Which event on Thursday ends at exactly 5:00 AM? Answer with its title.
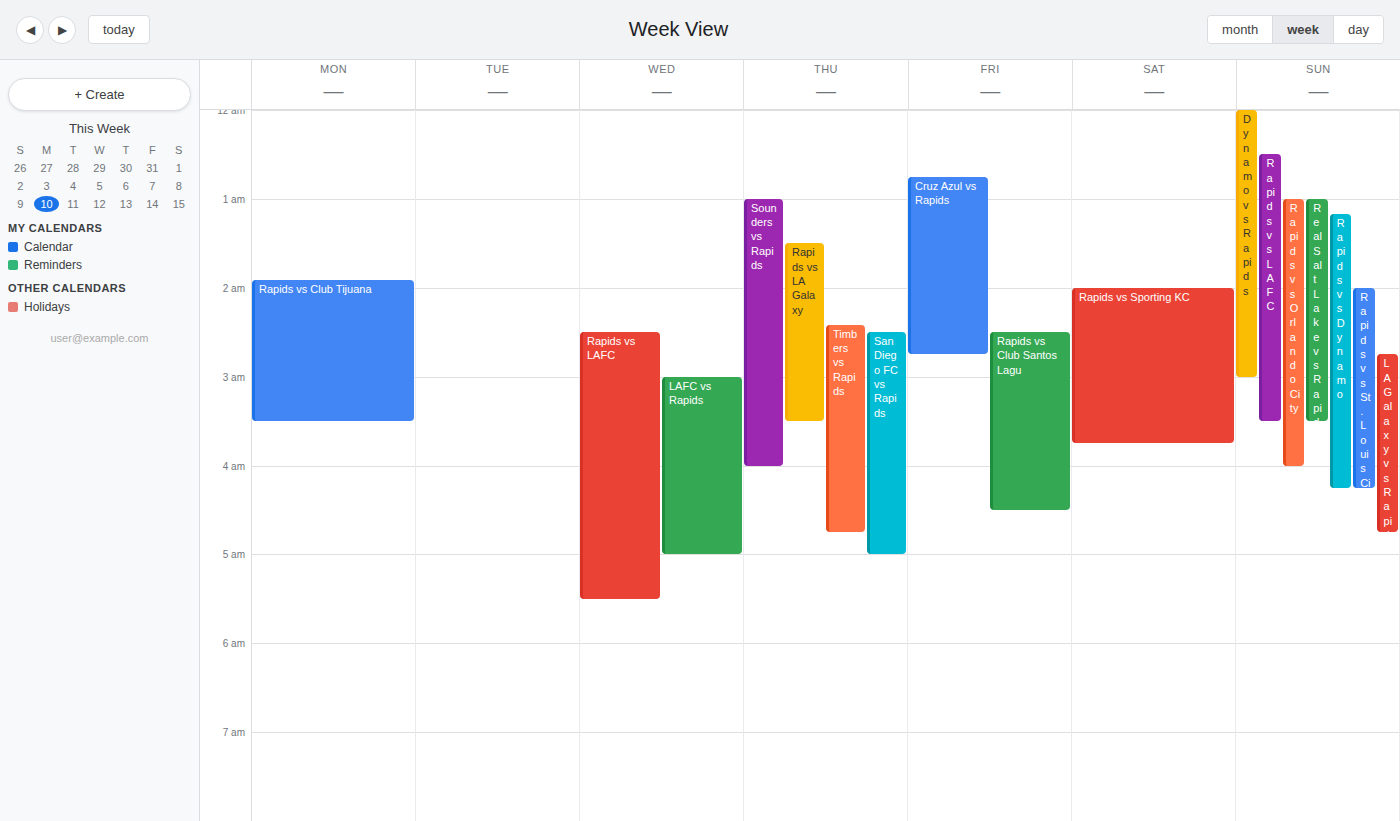
"San Diego FC vs Rapids"